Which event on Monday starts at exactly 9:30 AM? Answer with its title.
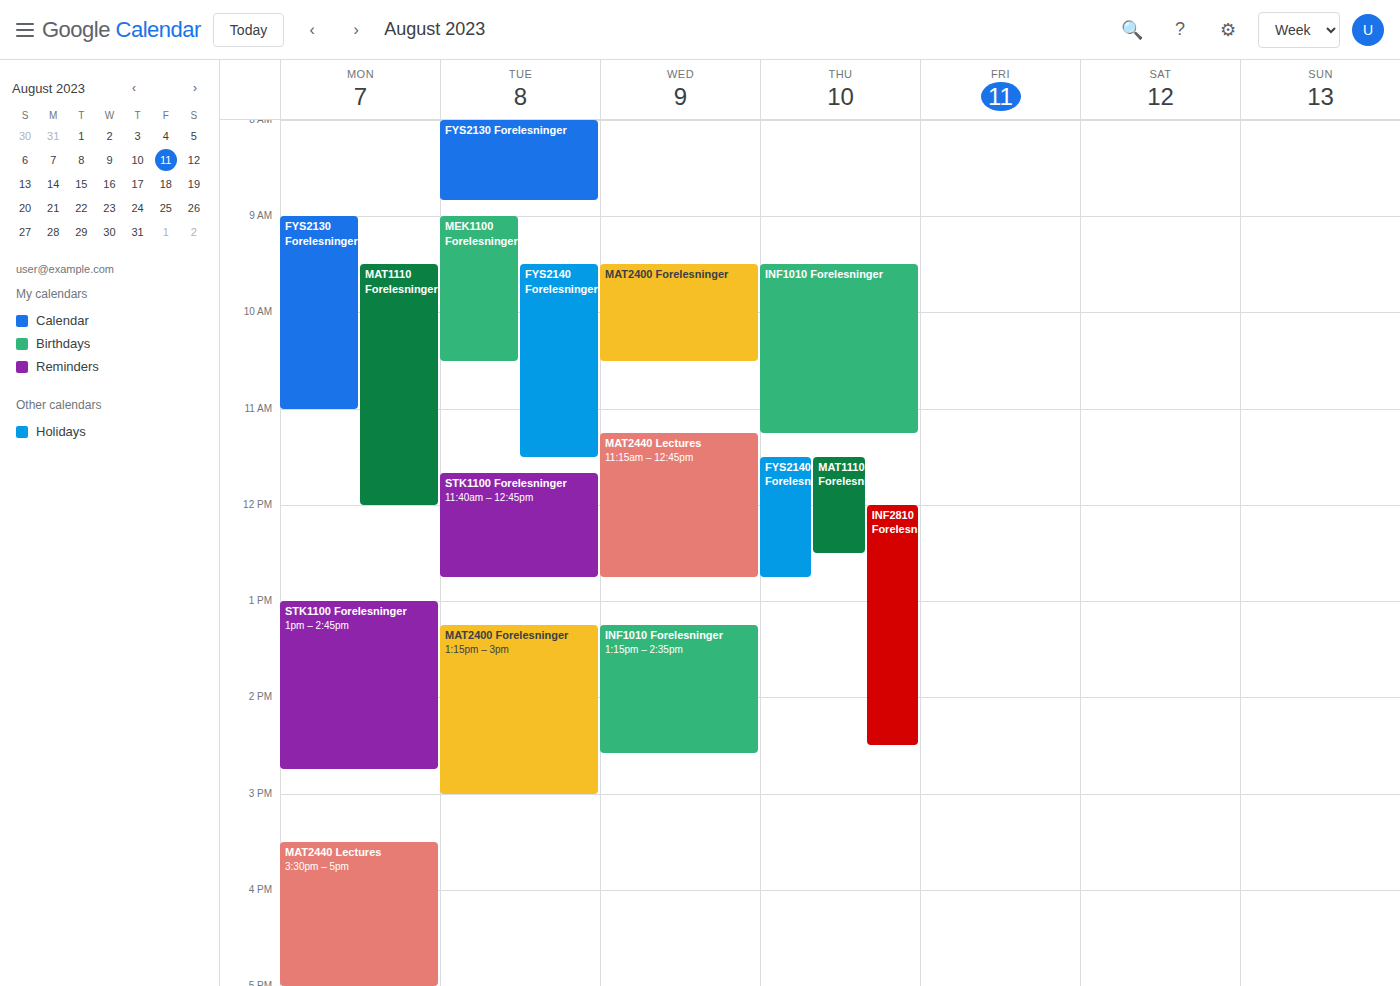
"MAT1110 Forelesninger"